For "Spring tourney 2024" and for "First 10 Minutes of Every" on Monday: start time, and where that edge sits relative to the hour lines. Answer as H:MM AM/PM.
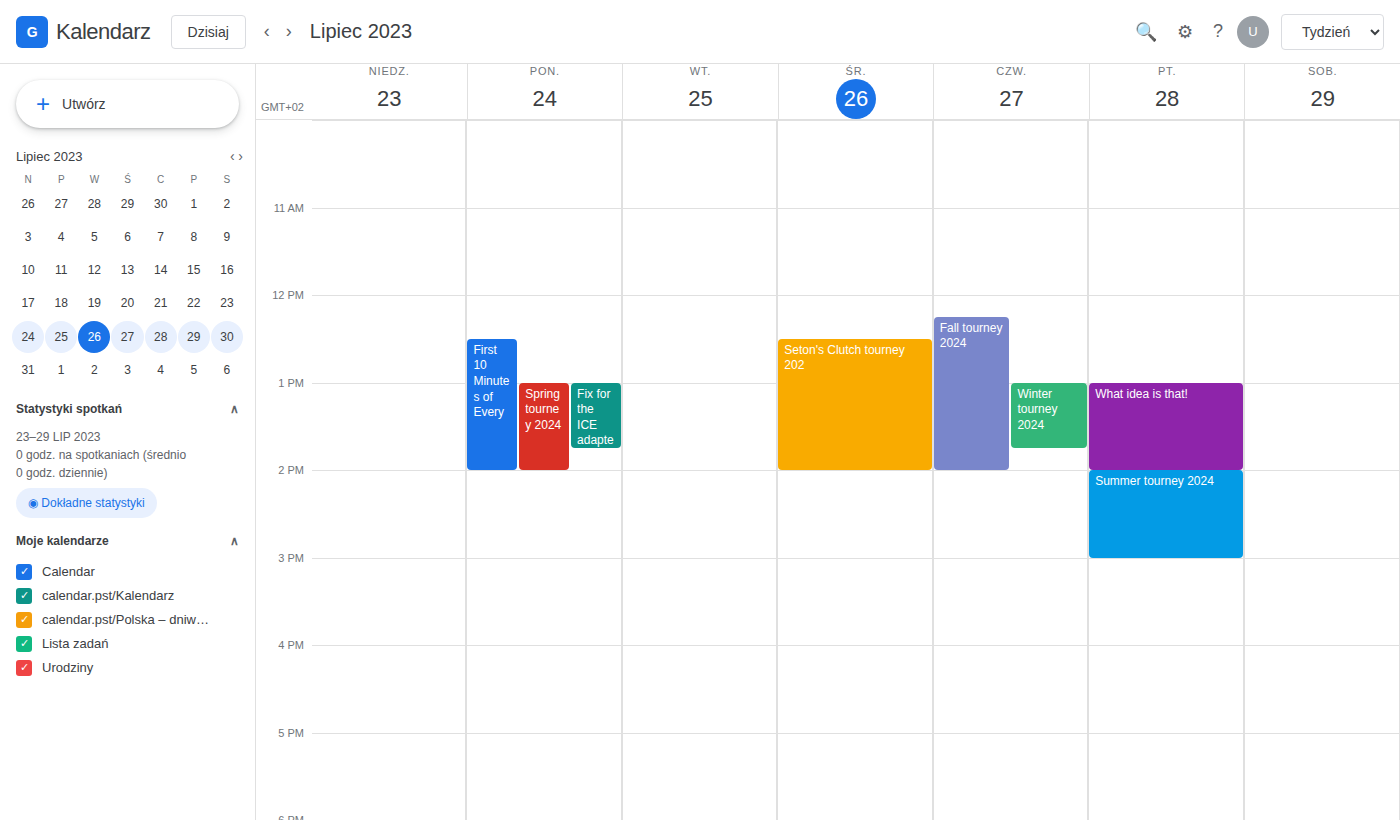
"Spring tourney 2024": 1:00 PM, exactly on the 1 PM line. "First 10 Minutes of Every": 12:30 PM, halfway between the 12 PM and 1 PM lines.